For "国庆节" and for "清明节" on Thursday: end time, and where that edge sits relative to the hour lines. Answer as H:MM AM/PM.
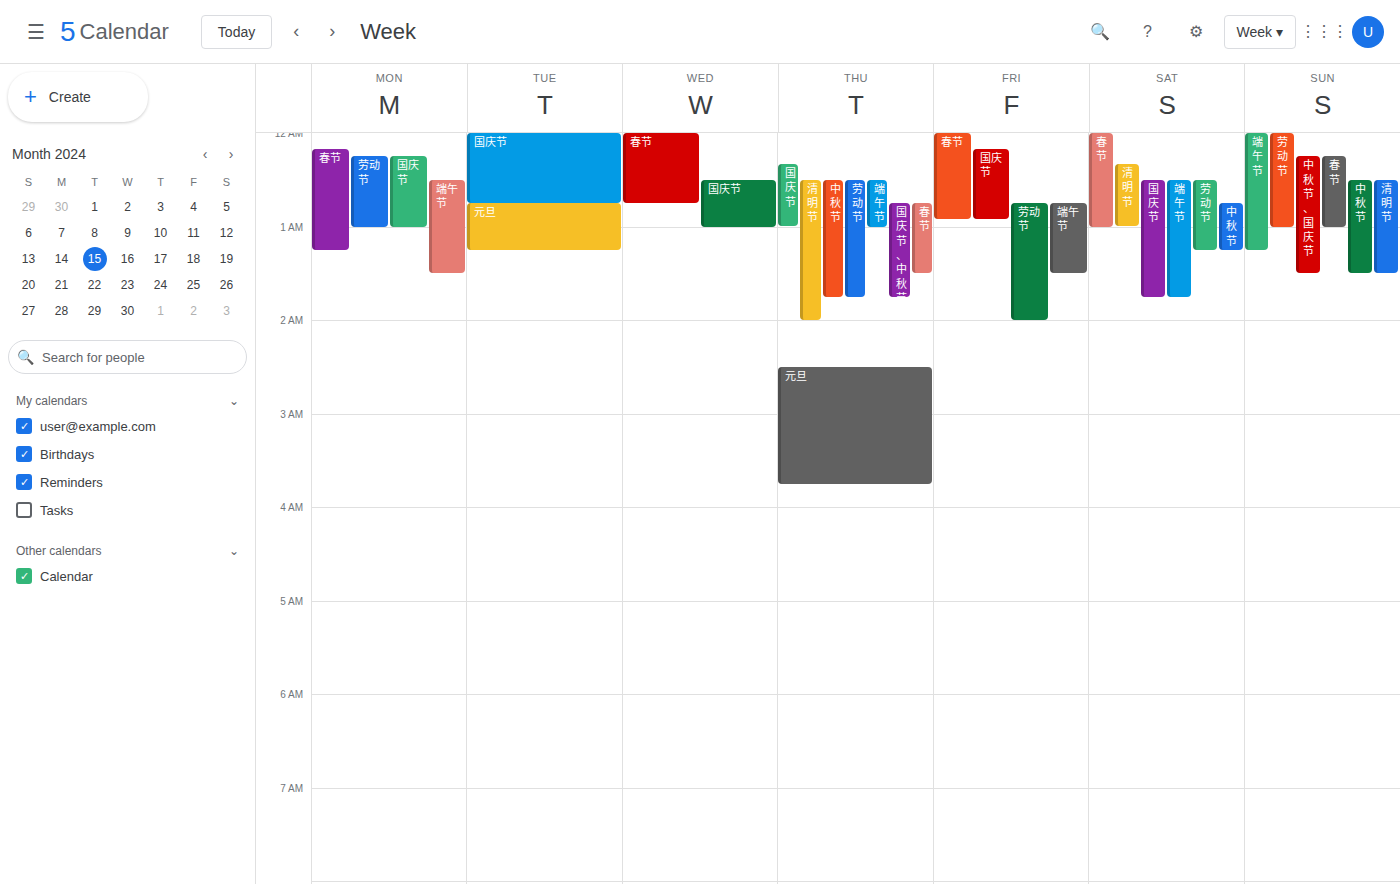
"国庆节": 1:00 AM, exactly on the 1 AM line. "清明节": 2:00 AM, exactly on the 2 AM line.